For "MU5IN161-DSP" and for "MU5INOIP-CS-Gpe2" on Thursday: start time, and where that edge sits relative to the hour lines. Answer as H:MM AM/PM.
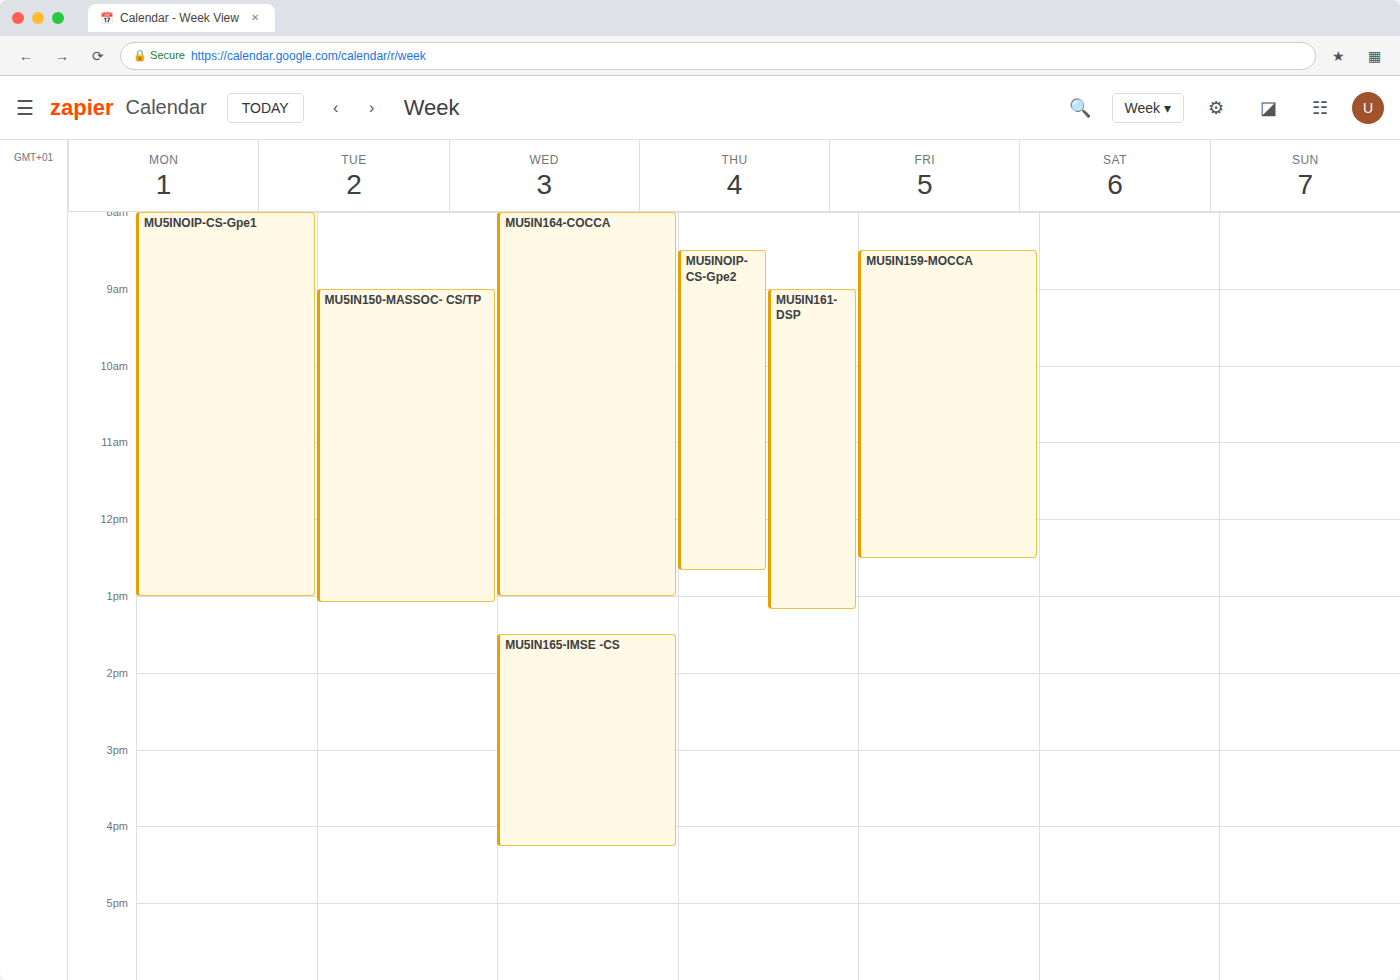
"MU5IN161-DSP": 9:00 AM, exactly on the 9 AM line. "MU5INOIP-CS-Gpe2": 8:30 AM, halfway between the 8 AM and 9 AM lines.